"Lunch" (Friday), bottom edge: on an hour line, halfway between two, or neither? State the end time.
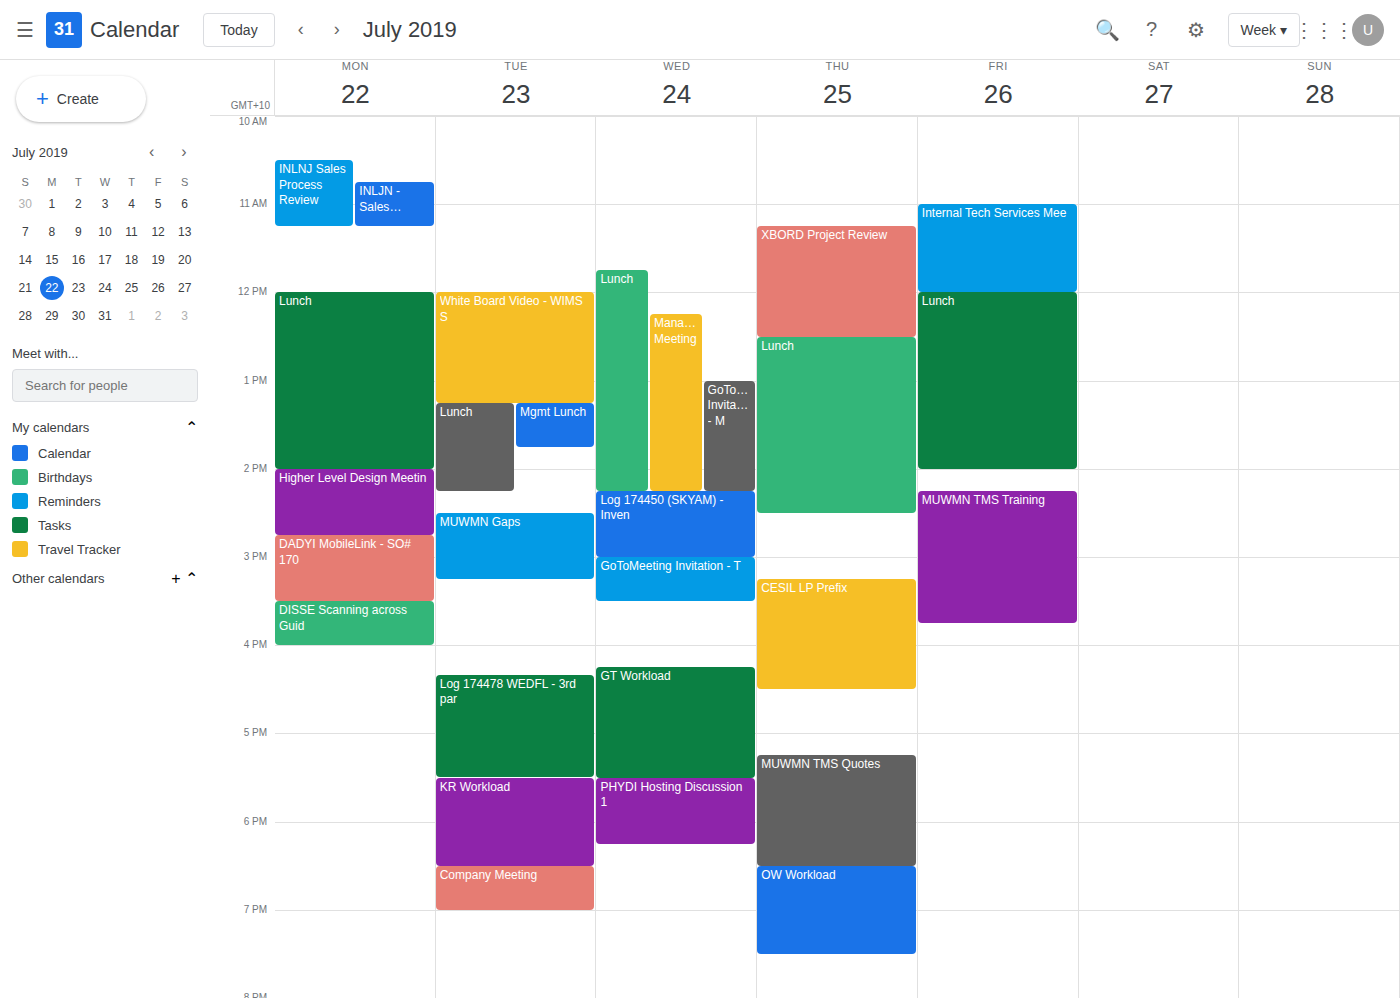
14:00 -- exactly on the 14:00 line.